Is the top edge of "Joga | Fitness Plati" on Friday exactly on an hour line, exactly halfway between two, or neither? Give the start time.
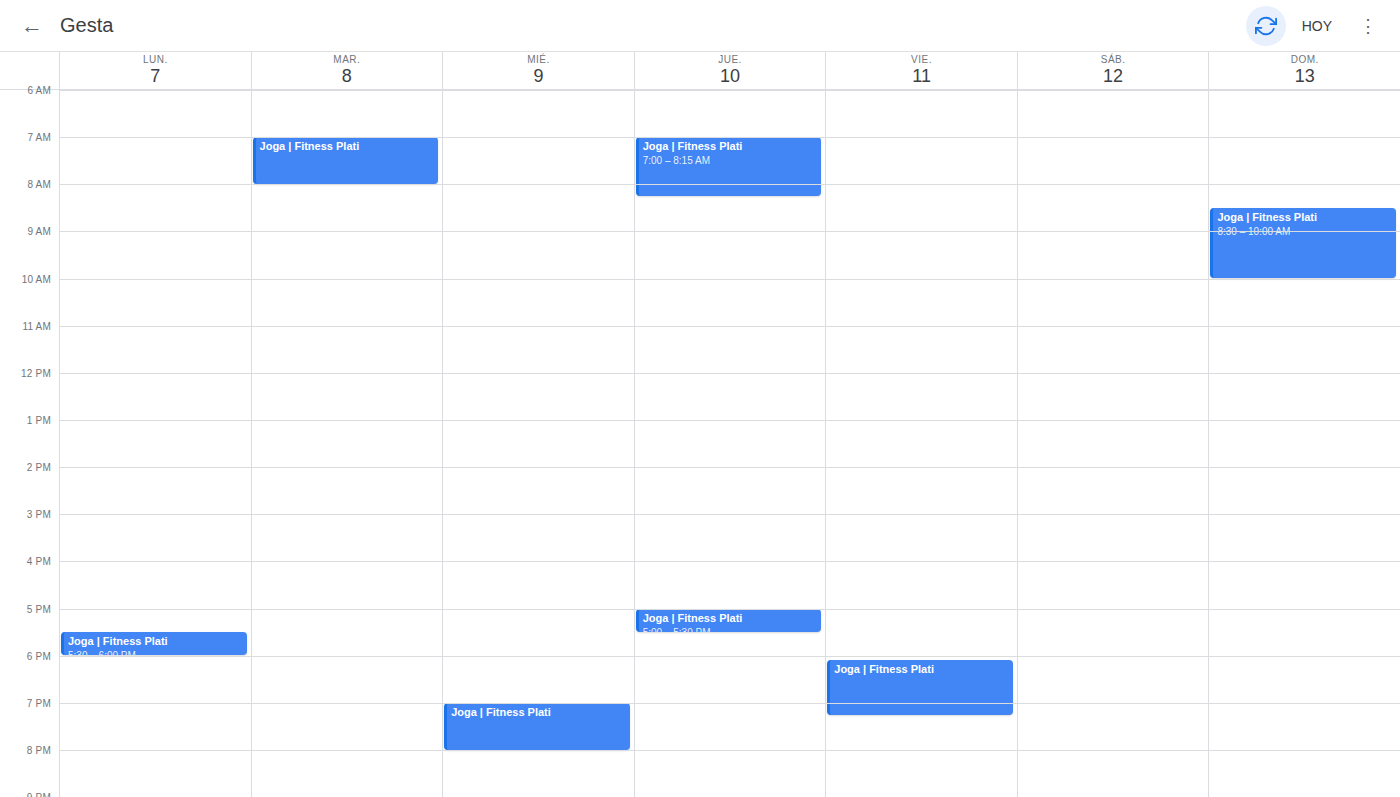
6:05 PM -- neither: 5 minutes below the 6 PM line and 55 minutes above the 7 PM line.